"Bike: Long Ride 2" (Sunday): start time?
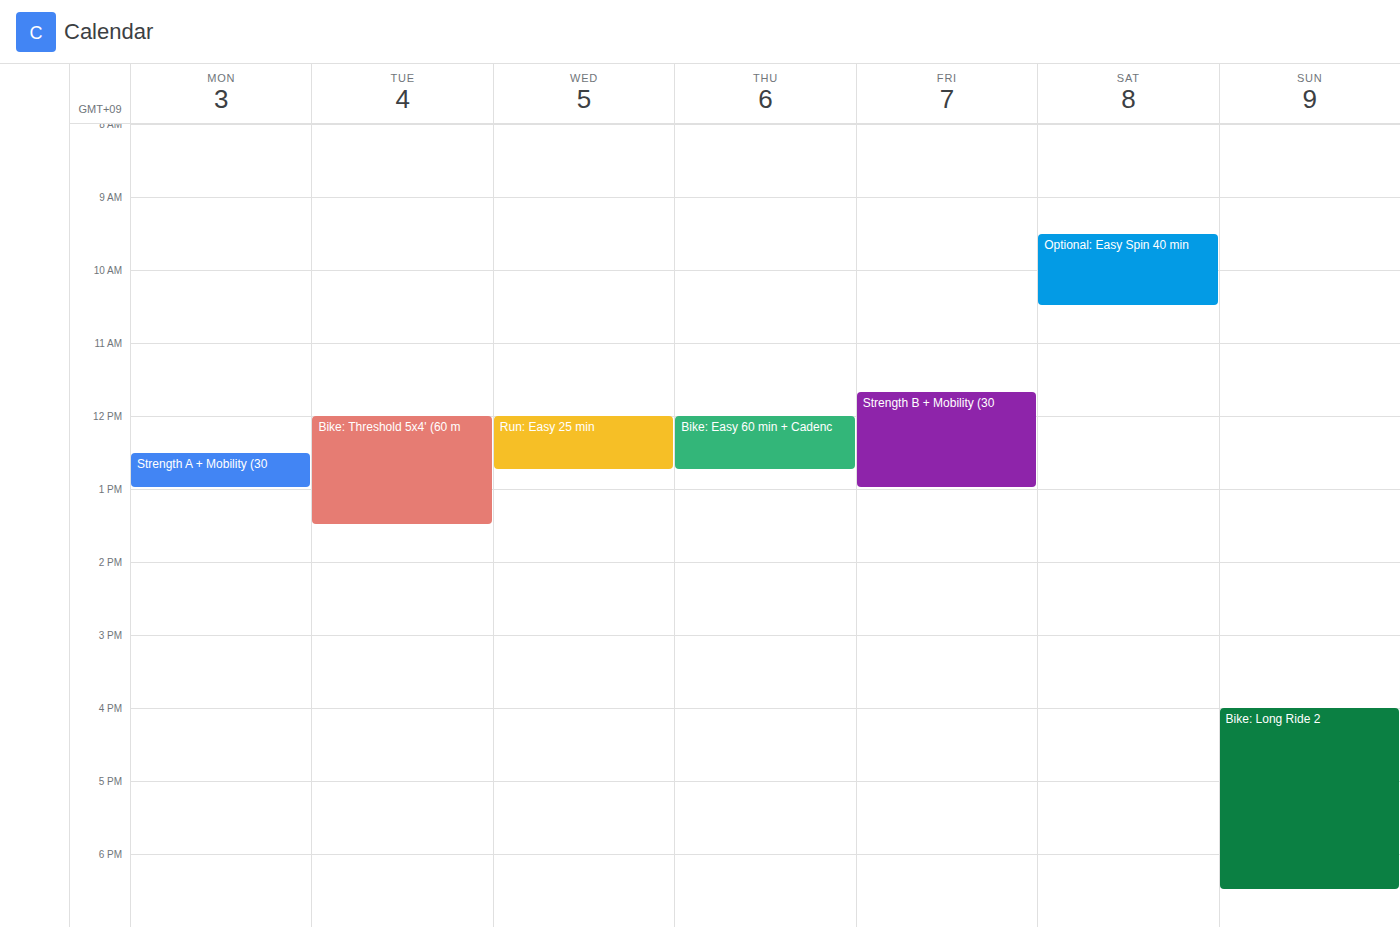
4:00 PM